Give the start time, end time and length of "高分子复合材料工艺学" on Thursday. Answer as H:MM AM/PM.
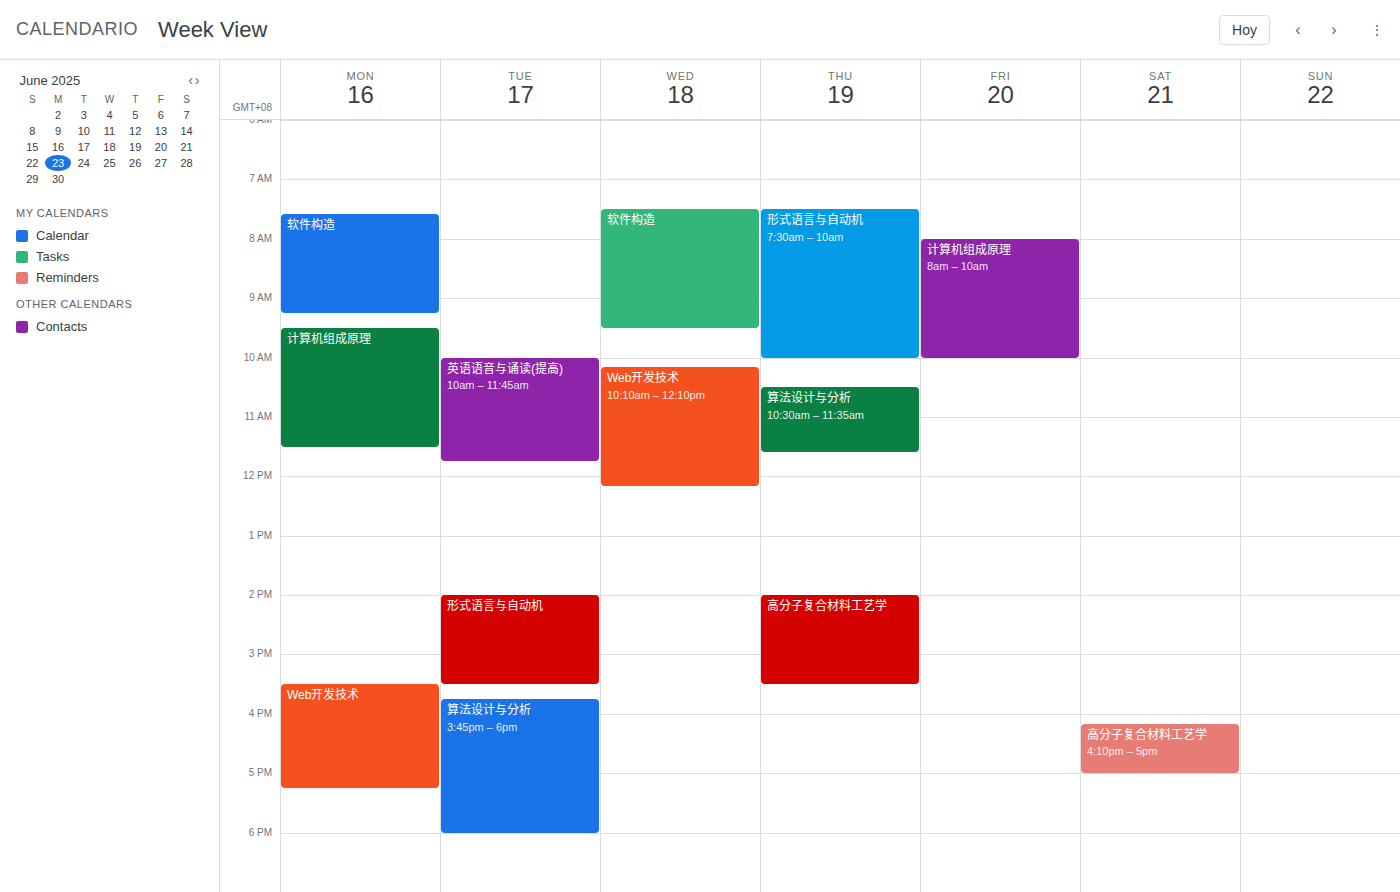
2:00 PM to 3:30 PM, 1 hour 30 minutes